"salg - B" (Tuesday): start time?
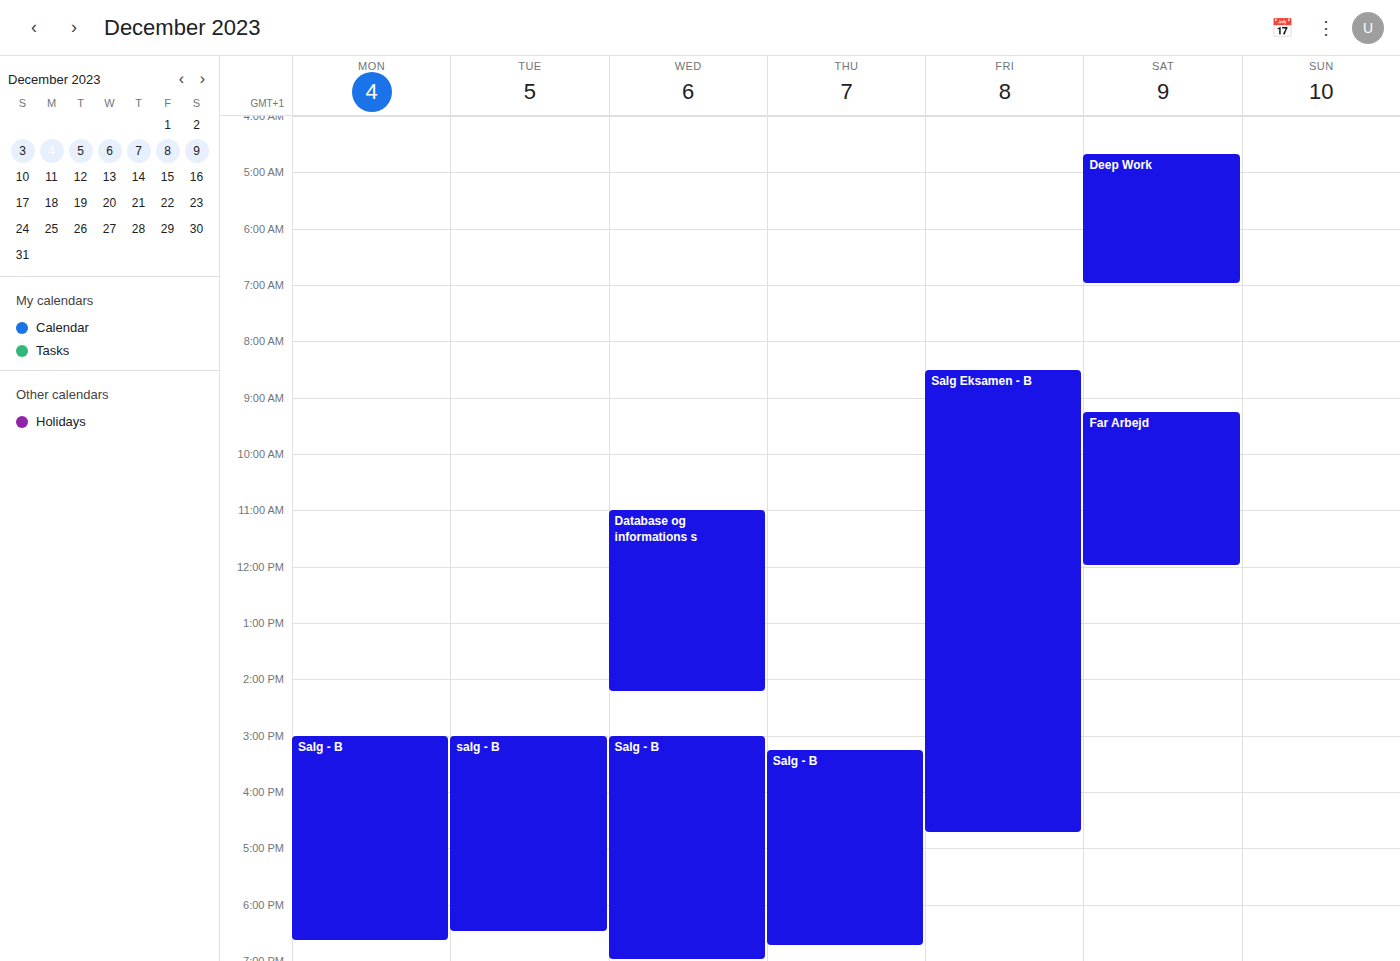
3:00 PM